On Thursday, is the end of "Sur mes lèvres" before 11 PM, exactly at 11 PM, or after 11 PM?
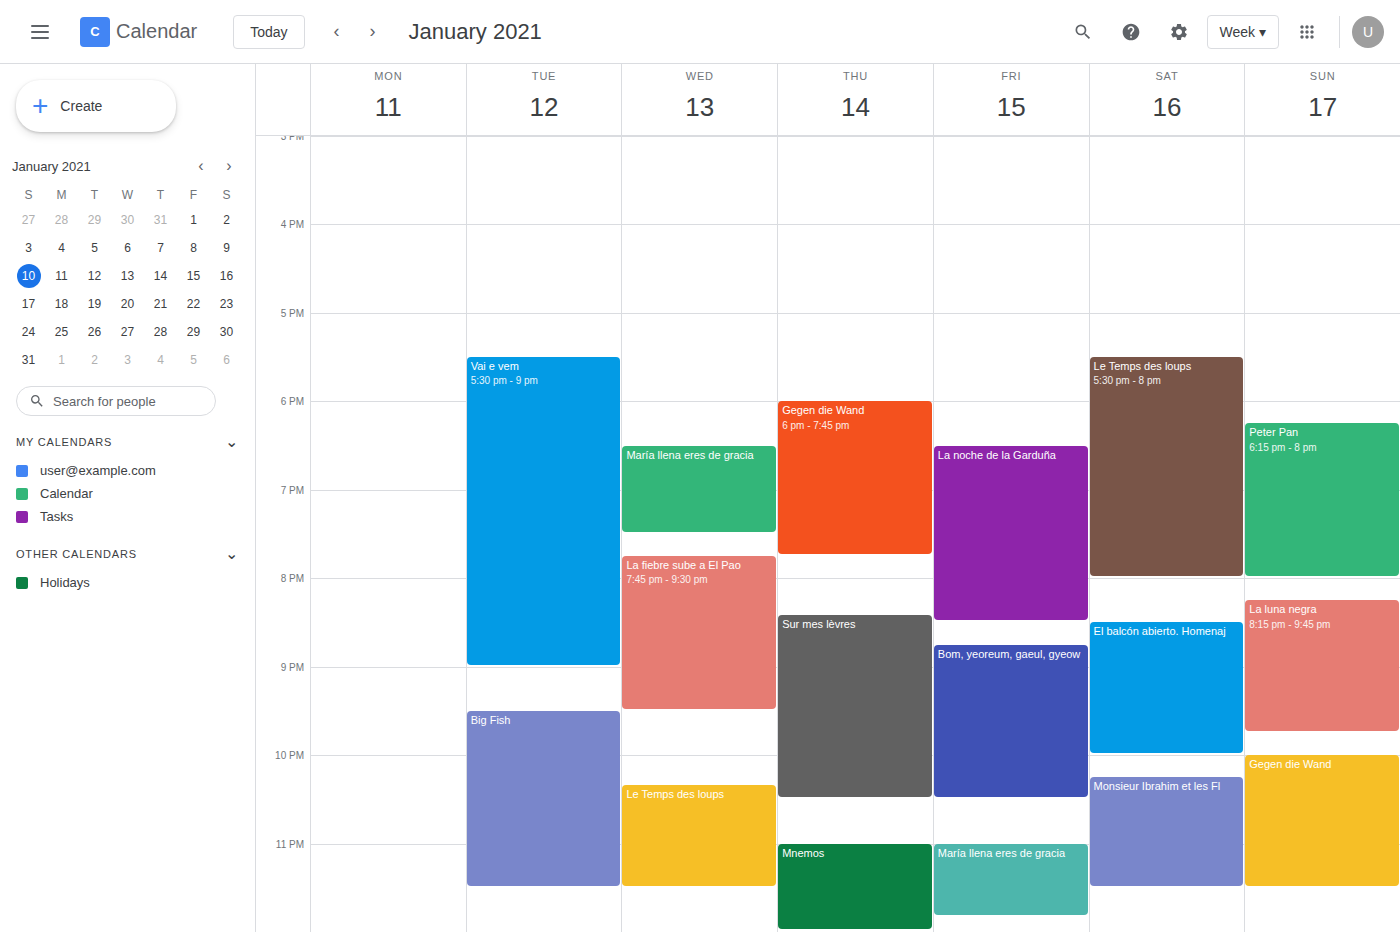
10:30 PM -- before 11 PM, 30 minutes above the 11 PM line.